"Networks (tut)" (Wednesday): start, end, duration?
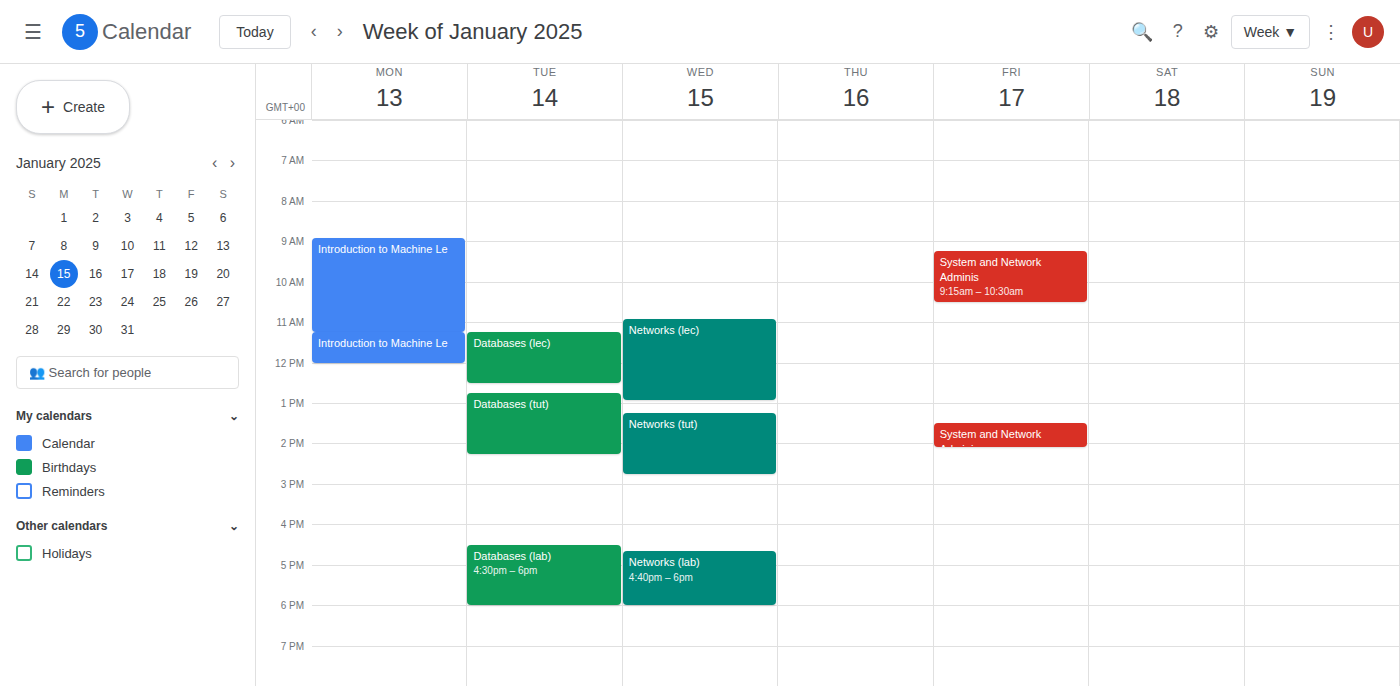
1:15 PM to 2:45 PM, 1 hour 30 minutes